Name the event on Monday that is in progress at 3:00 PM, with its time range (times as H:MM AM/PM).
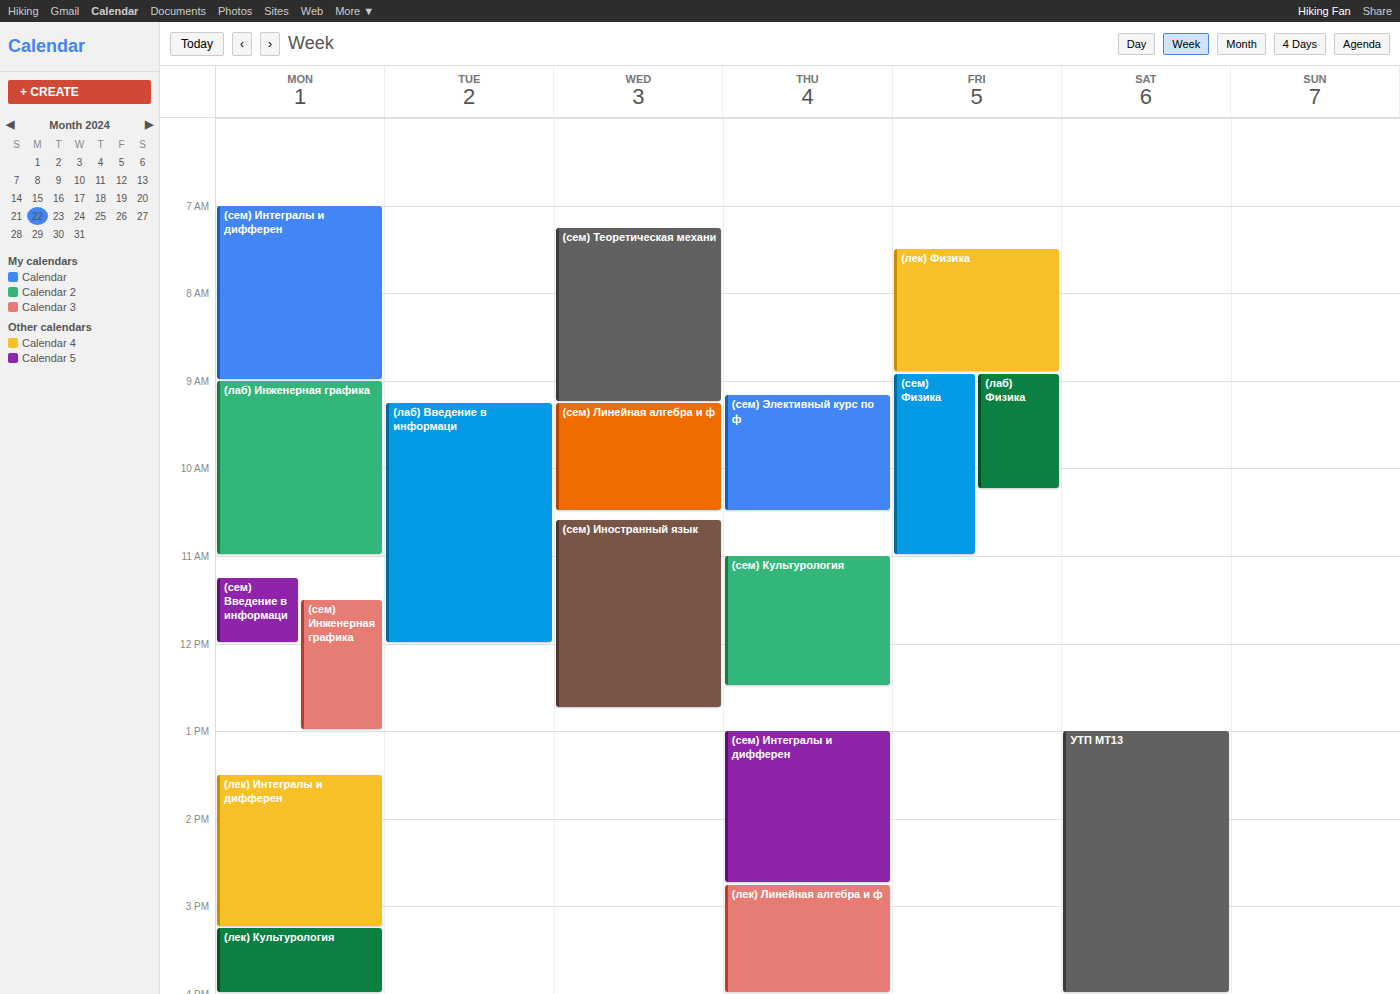
"(лек) Интегралы и дифферен", 1:30 PM to 3:15 PM